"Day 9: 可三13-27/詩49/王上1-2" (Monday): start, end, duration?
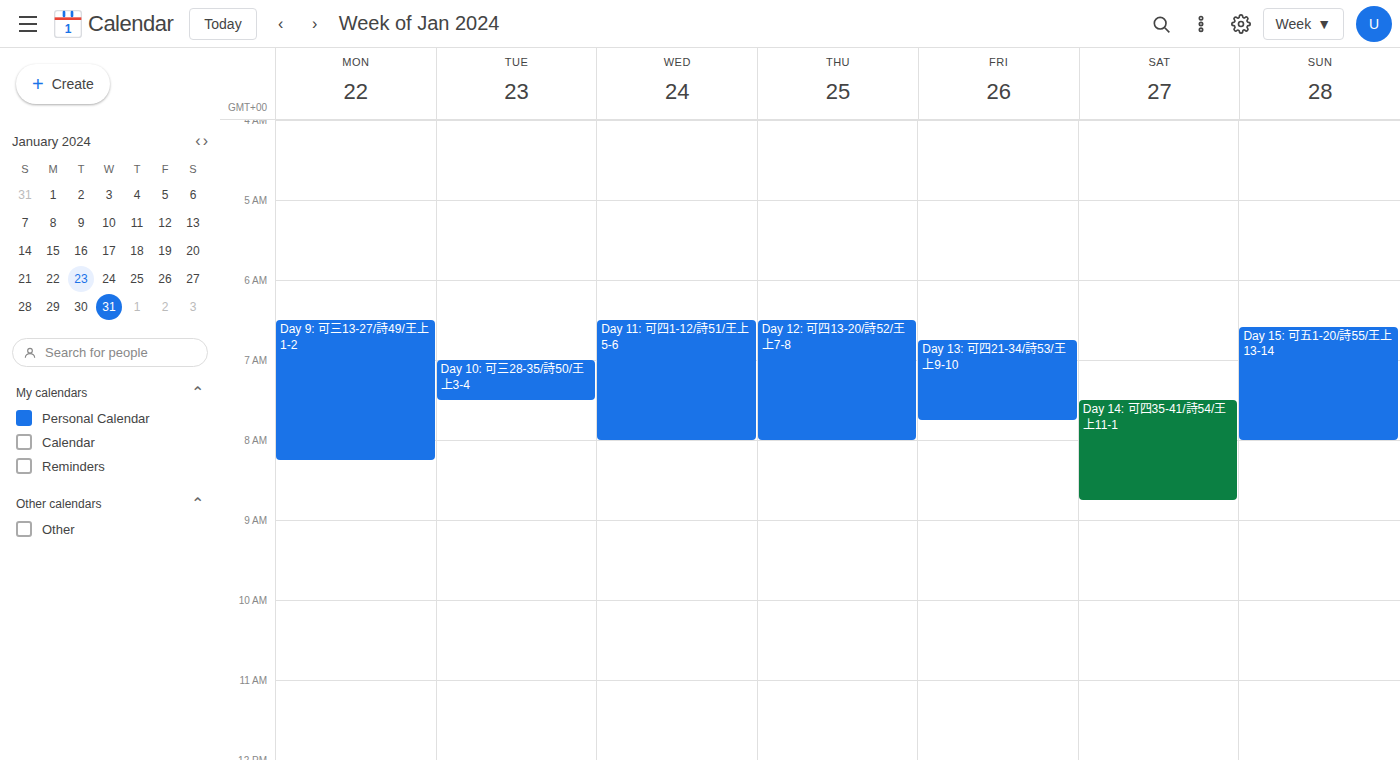
6:30 AM to 8:15 AM, 1 hour 45 minutes